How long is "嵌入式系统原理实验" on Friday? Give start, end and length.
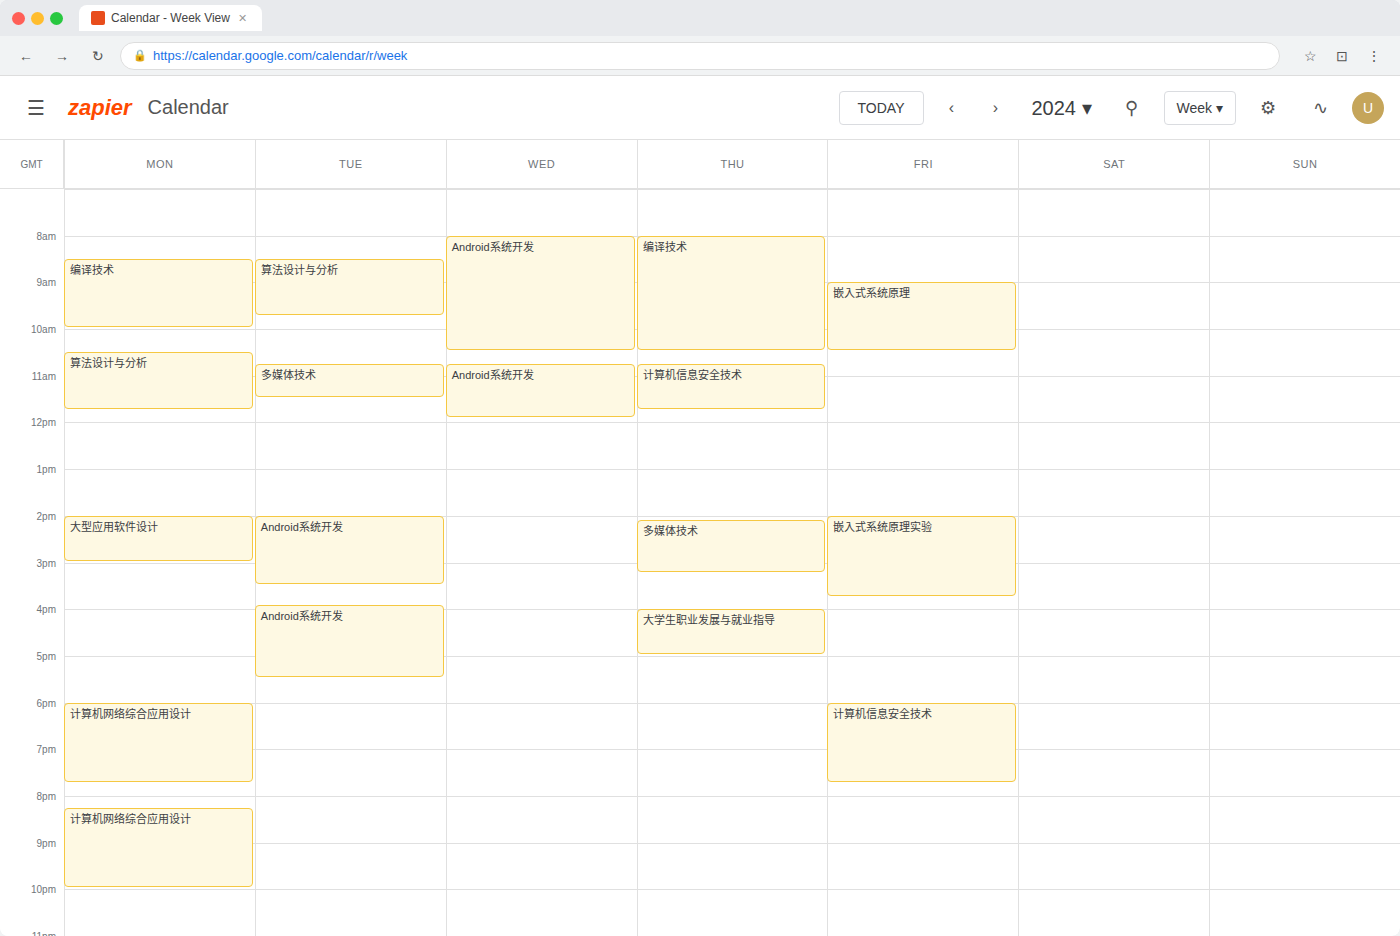
2:00 PM to 3:45 PM, 1 hour 45 minutes